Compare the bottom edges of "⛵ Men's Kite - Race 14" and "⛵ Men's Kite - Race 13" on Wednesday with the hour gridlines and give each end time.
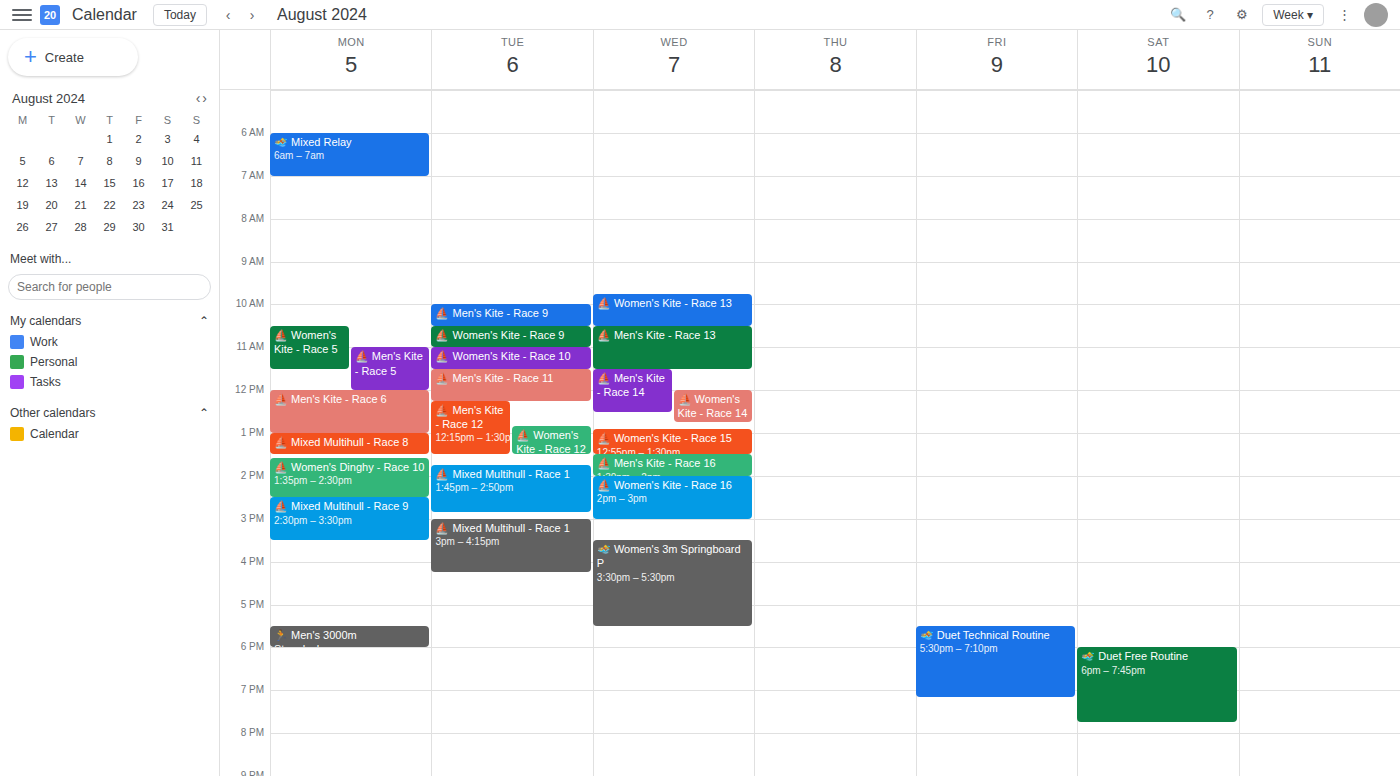
"⛵ Men's Kite - Race 14": 12:30 PM, halfway between the 12 PM and 1 PM lines. "⛵ Men's Kite - Race 13": 11:30 AM, halfway between the 11 AM and 12 PM lines.